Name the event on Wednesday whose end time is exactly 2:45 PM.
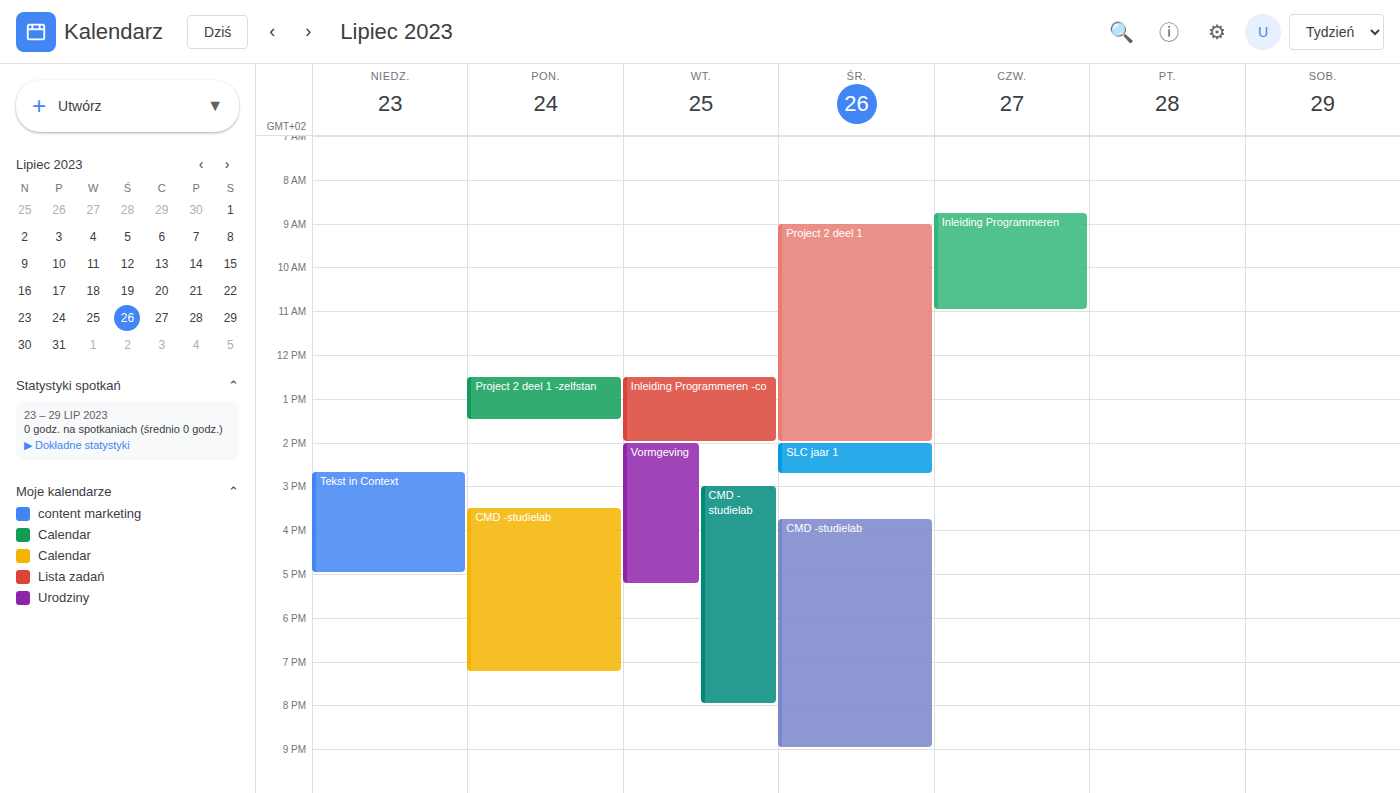
"SLC jaar 1"